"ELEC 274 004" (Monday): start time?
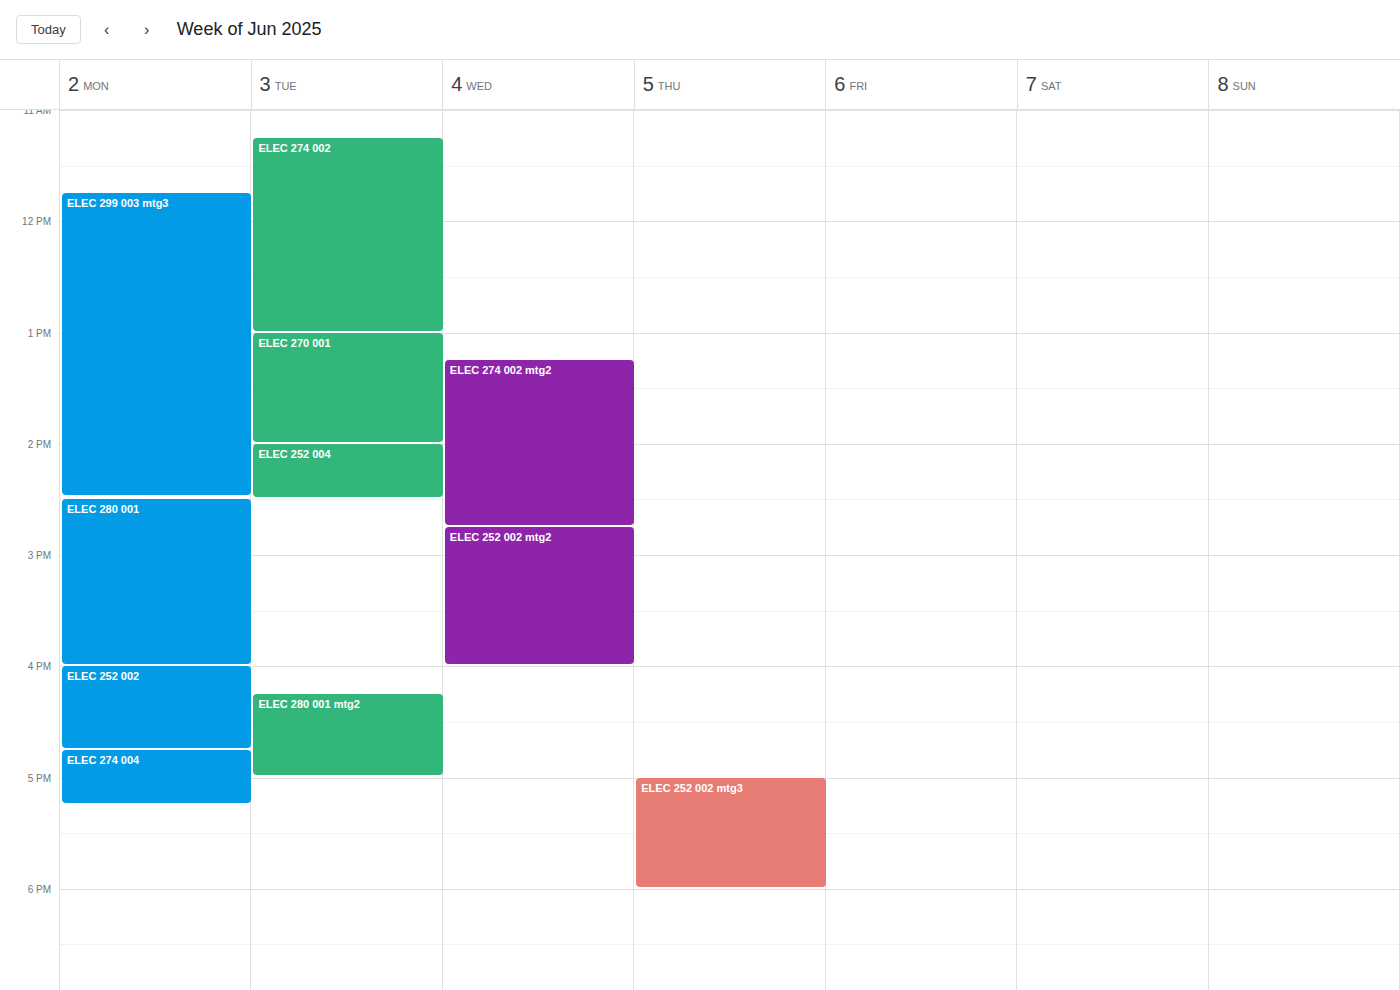
4:45 PM